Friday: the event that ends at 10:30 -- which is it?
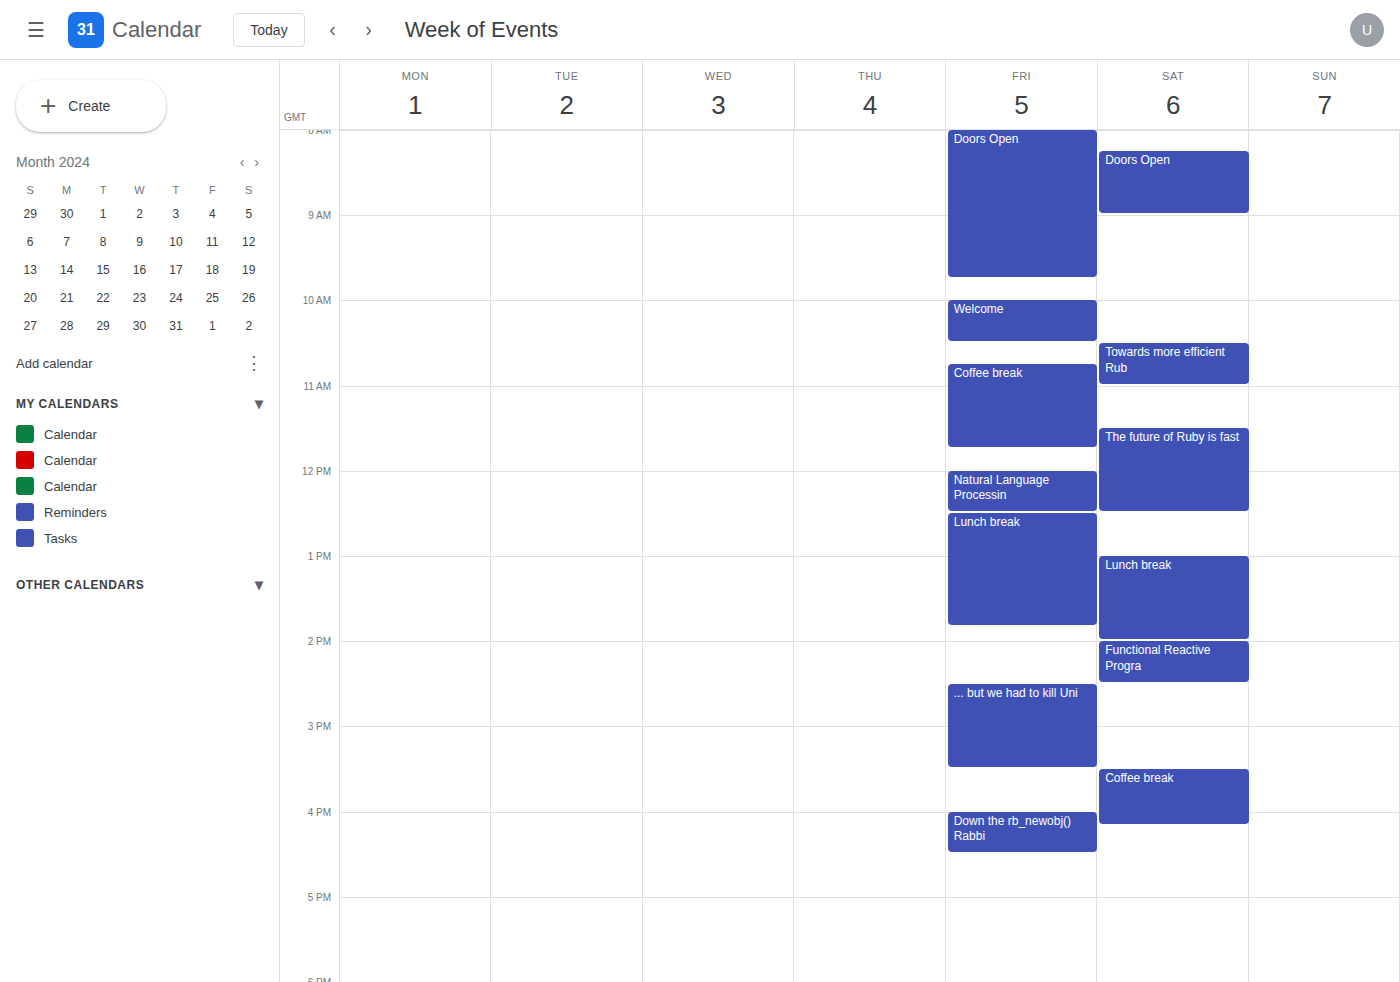
"Welcome"